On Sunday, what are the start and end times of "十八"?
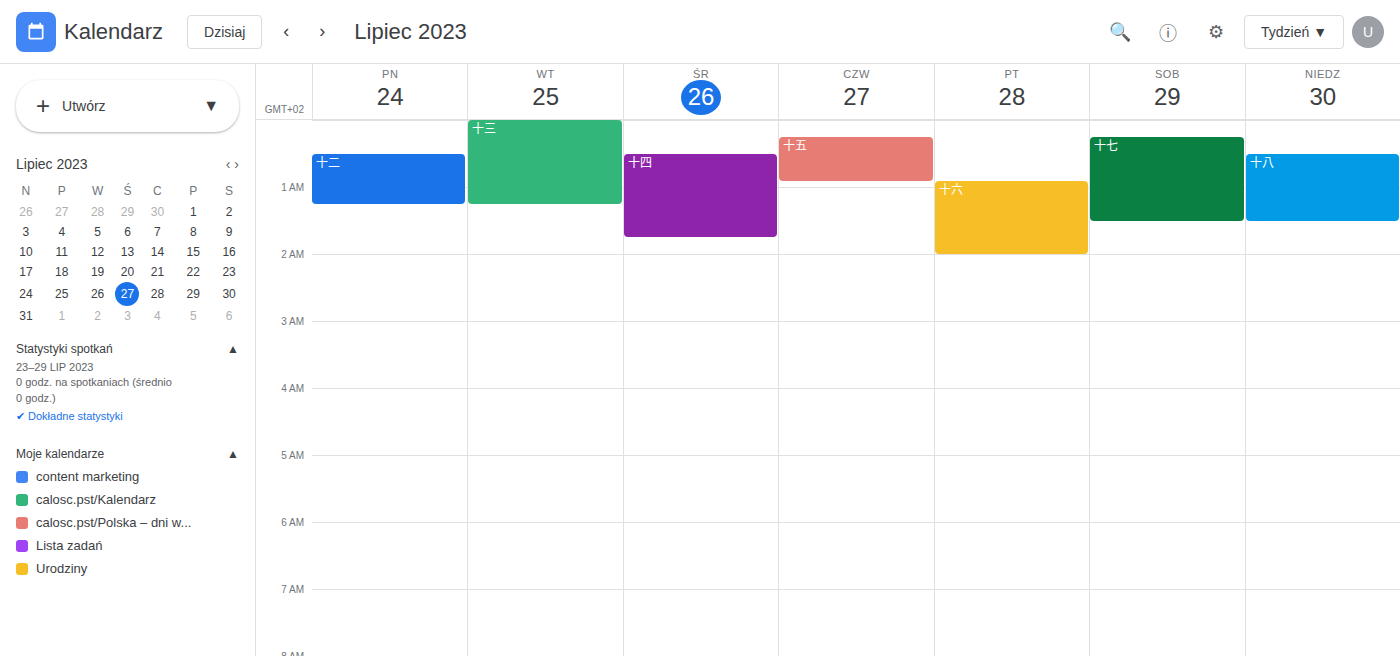
12:30 AM to 1:30 AM